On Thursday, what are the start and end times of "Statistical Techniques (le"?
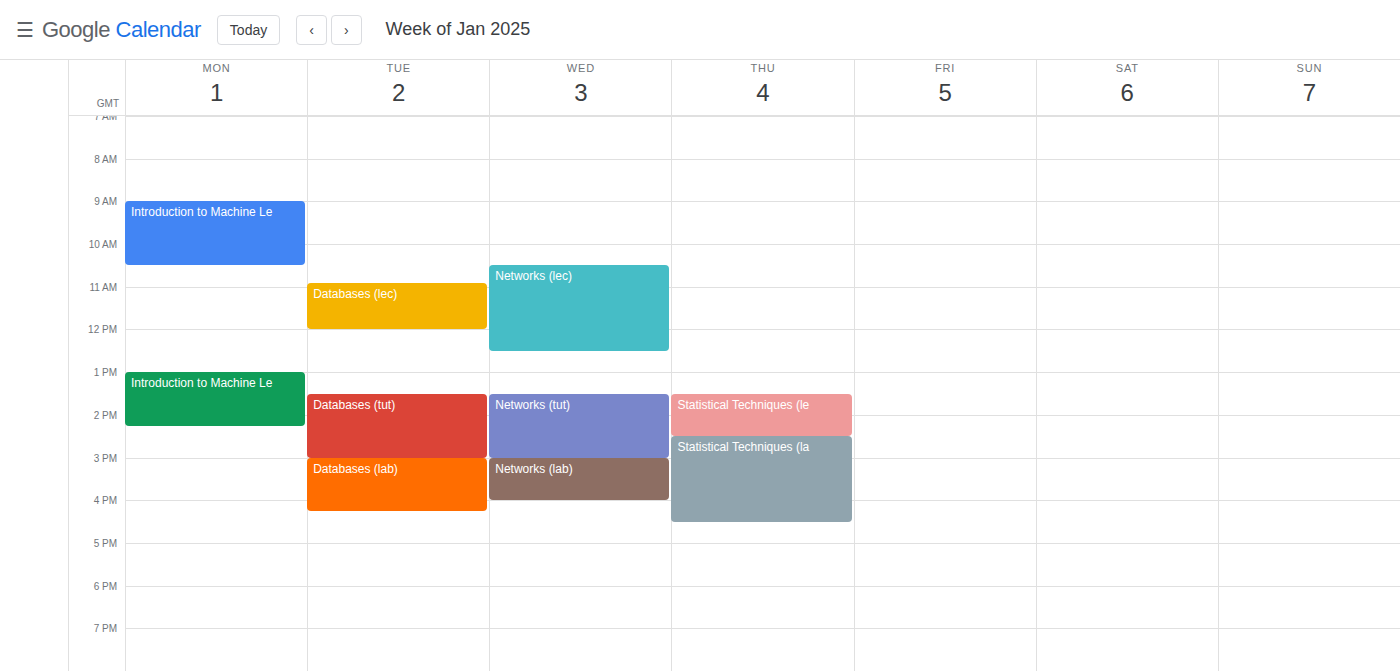
13:30 to 14:30